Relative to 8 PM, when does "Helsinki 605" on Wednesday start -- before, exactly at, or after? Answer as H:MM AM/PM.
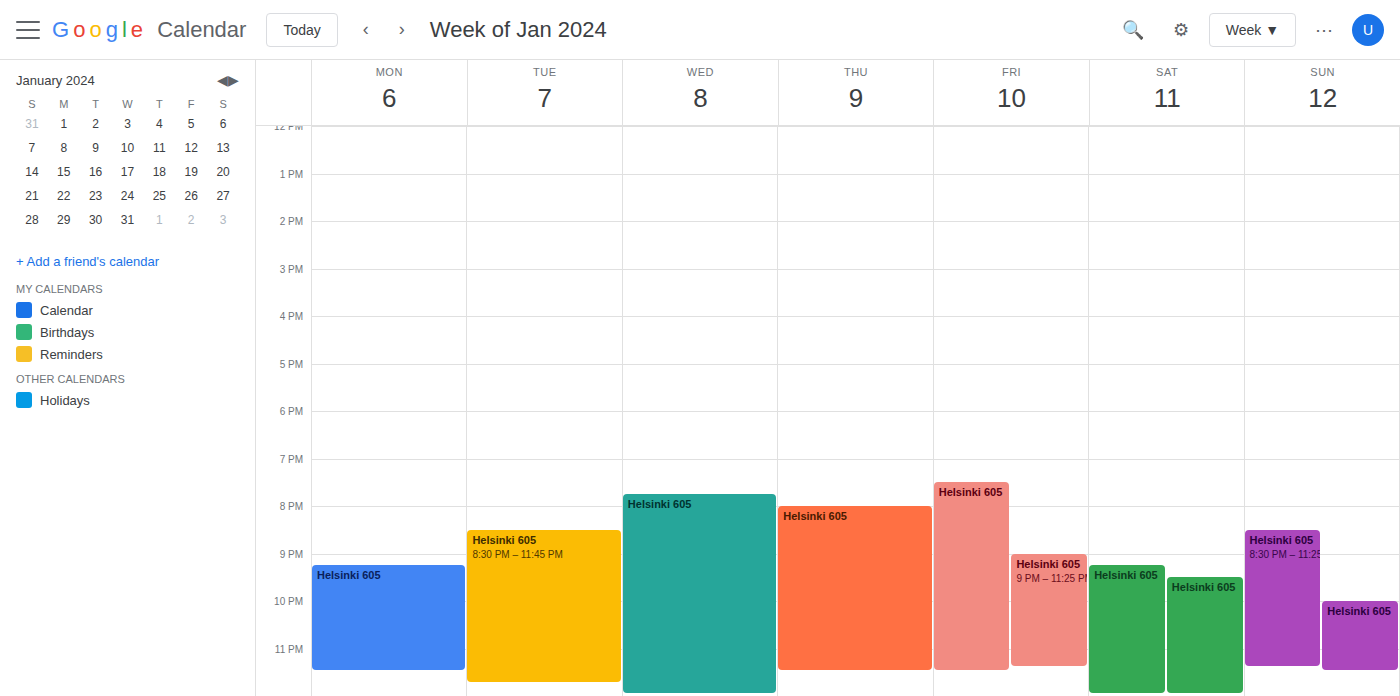
7:45 PM -- before 8 PM, 15 minutes above the 8 PM line.